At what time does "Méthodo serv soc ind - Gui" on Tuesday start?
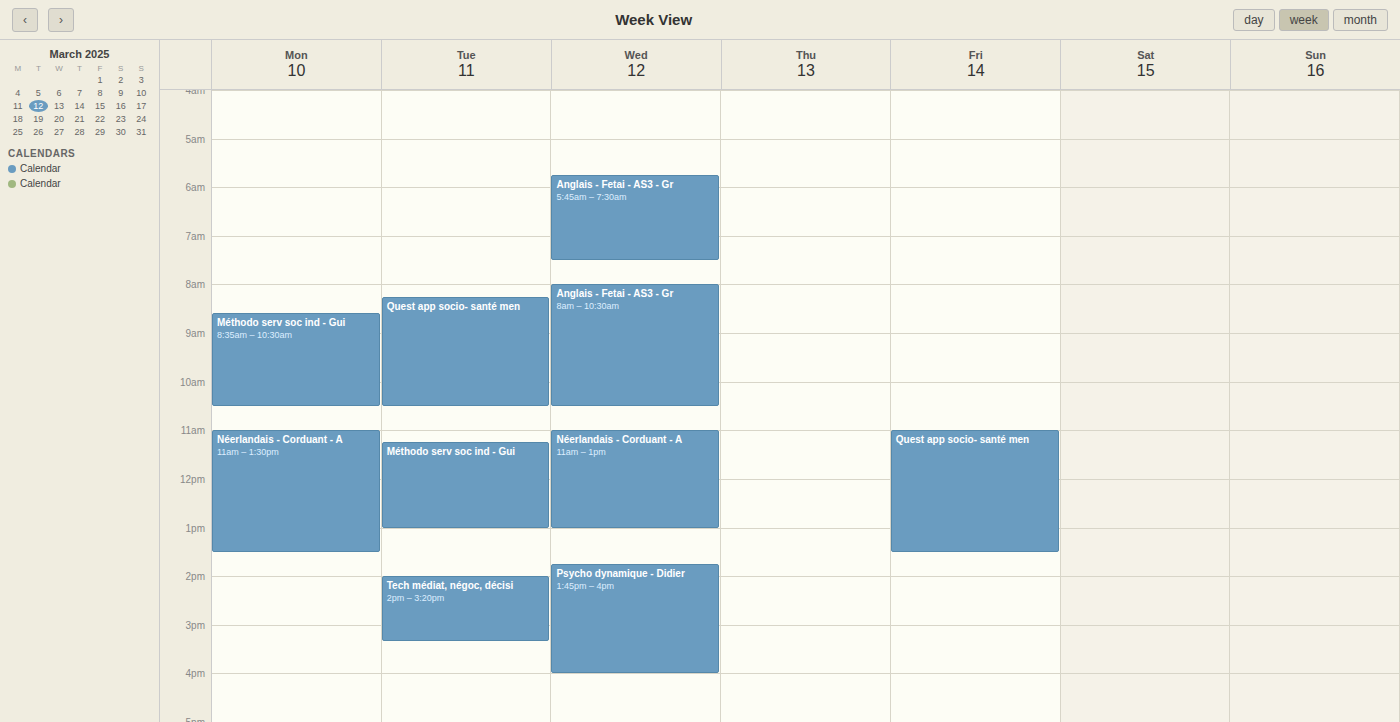
11:15 AM